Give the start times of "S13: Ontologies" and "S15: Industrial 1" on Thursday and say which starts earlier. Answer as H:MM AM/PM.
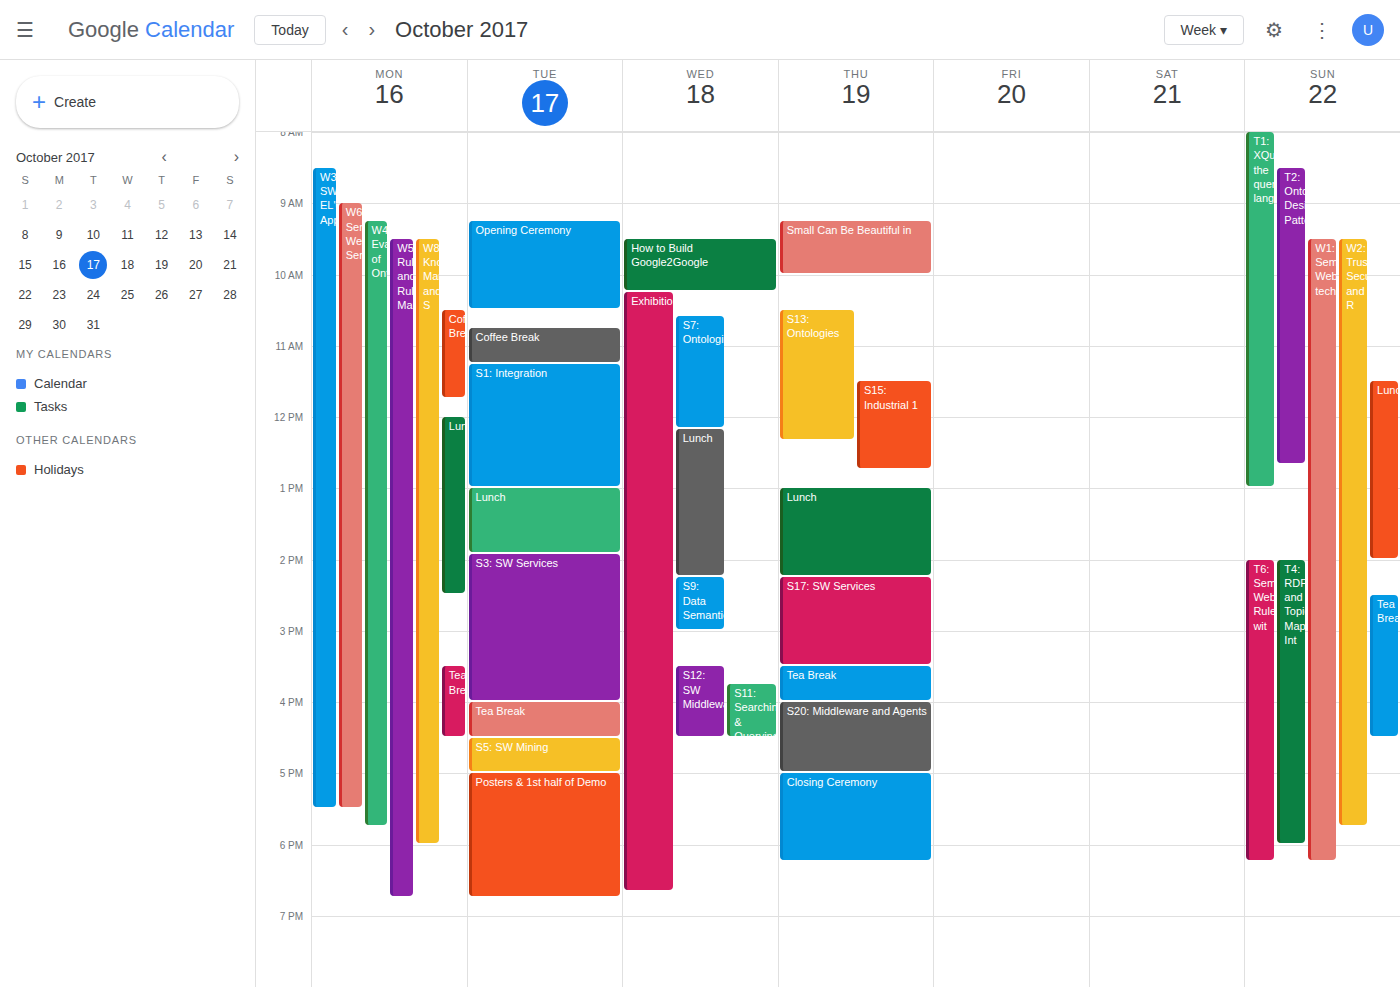
"S13: Ontologies" 10:30 AM; "S15: Industrial 1" 11:30 AM.